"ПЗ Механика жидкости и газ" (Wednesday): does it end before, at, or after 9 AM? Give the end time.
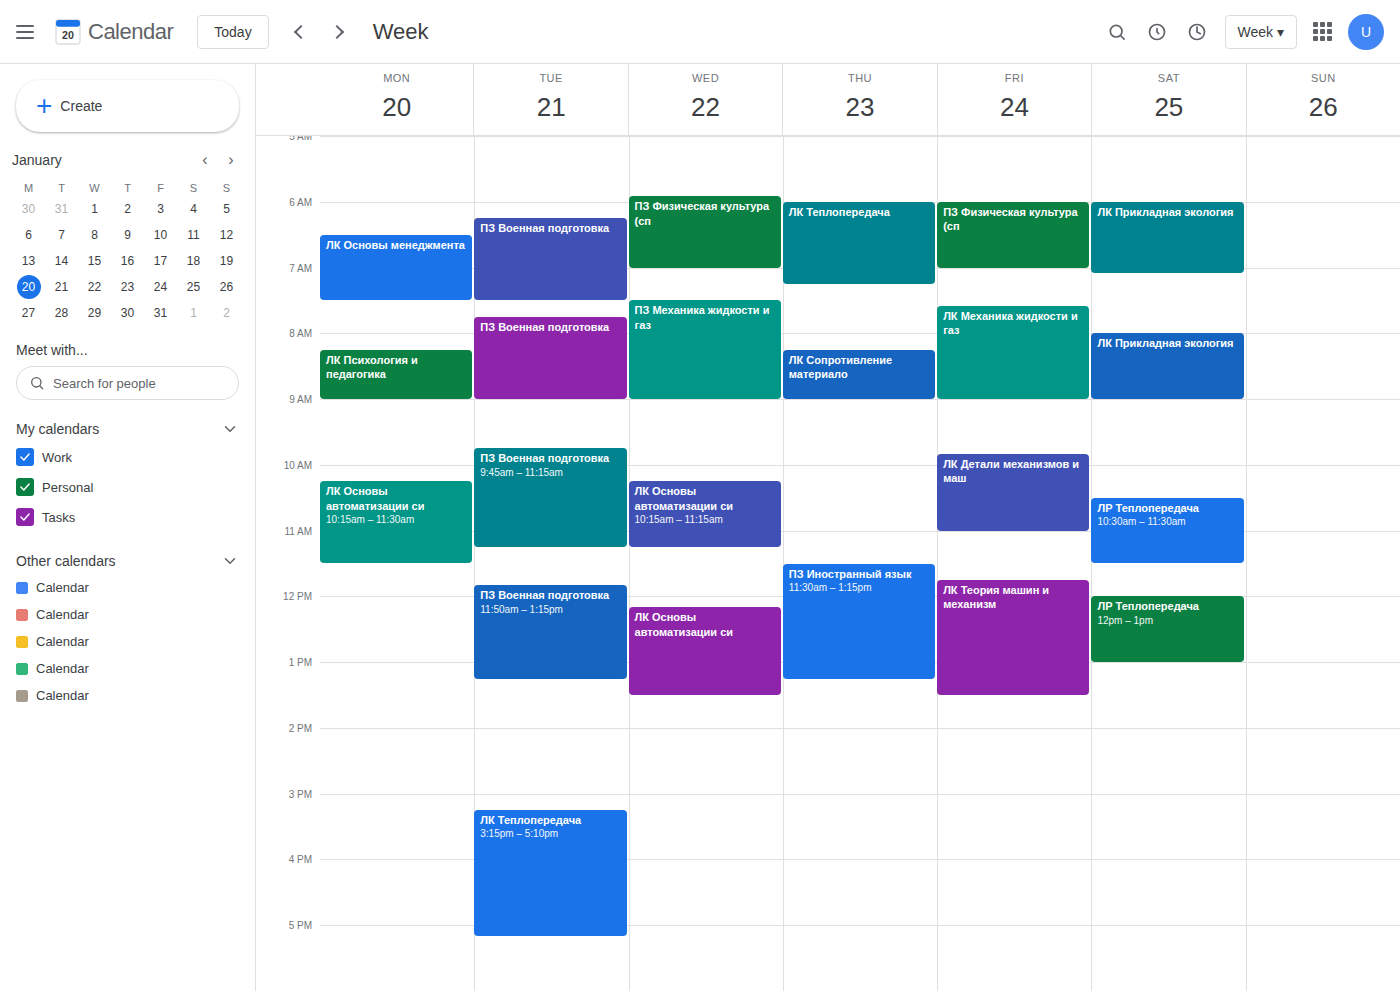
9:00 AM -- exactly at 9 AM, on the 9 AM line.